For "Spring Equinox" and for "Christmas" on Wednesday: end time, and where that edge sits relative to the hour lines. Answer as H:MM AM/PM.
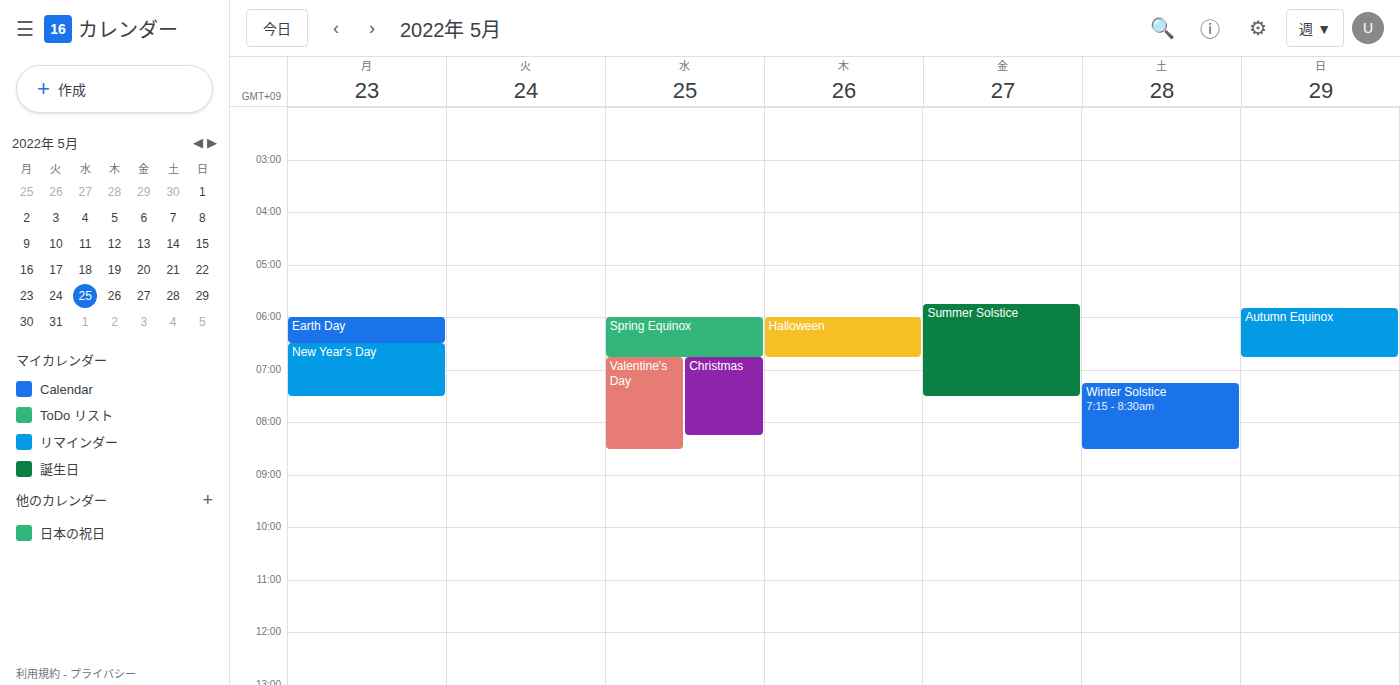
"Spring Equinox": 6:45 AM, neither: three quarters of the way from the 6 AM line to the 7 AM line. "Christmas": 8:15 AM, neither: a quarter of the way from the 8 AM line to the 9 AM line.